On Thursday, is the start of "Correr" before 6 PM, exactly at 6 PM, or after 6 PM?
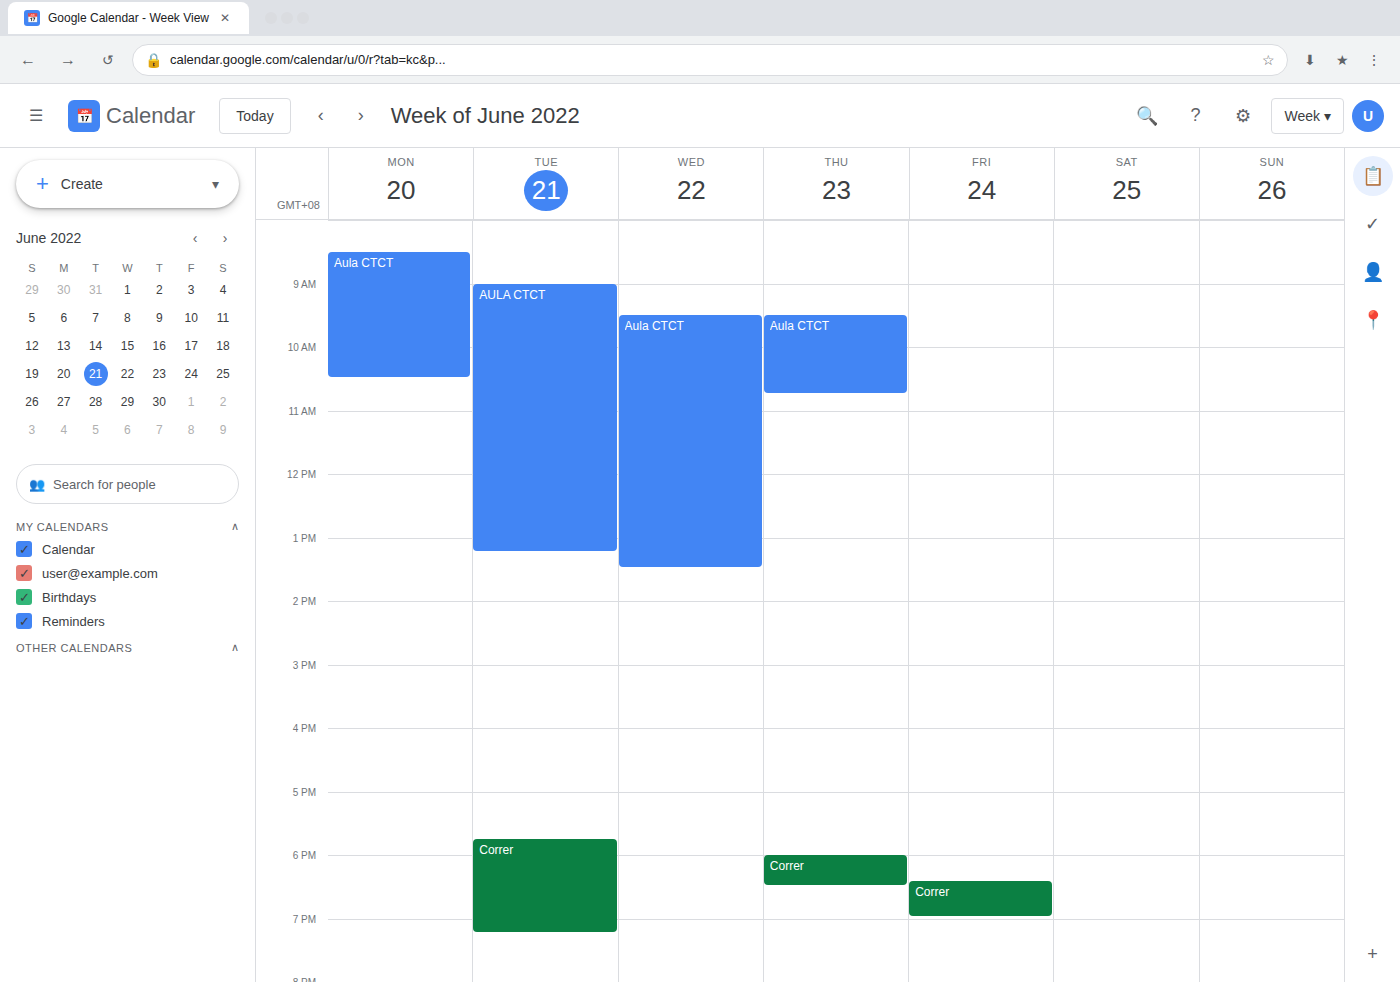
6:00 PM -- exactly at 6 PM, on the 6 PM line.